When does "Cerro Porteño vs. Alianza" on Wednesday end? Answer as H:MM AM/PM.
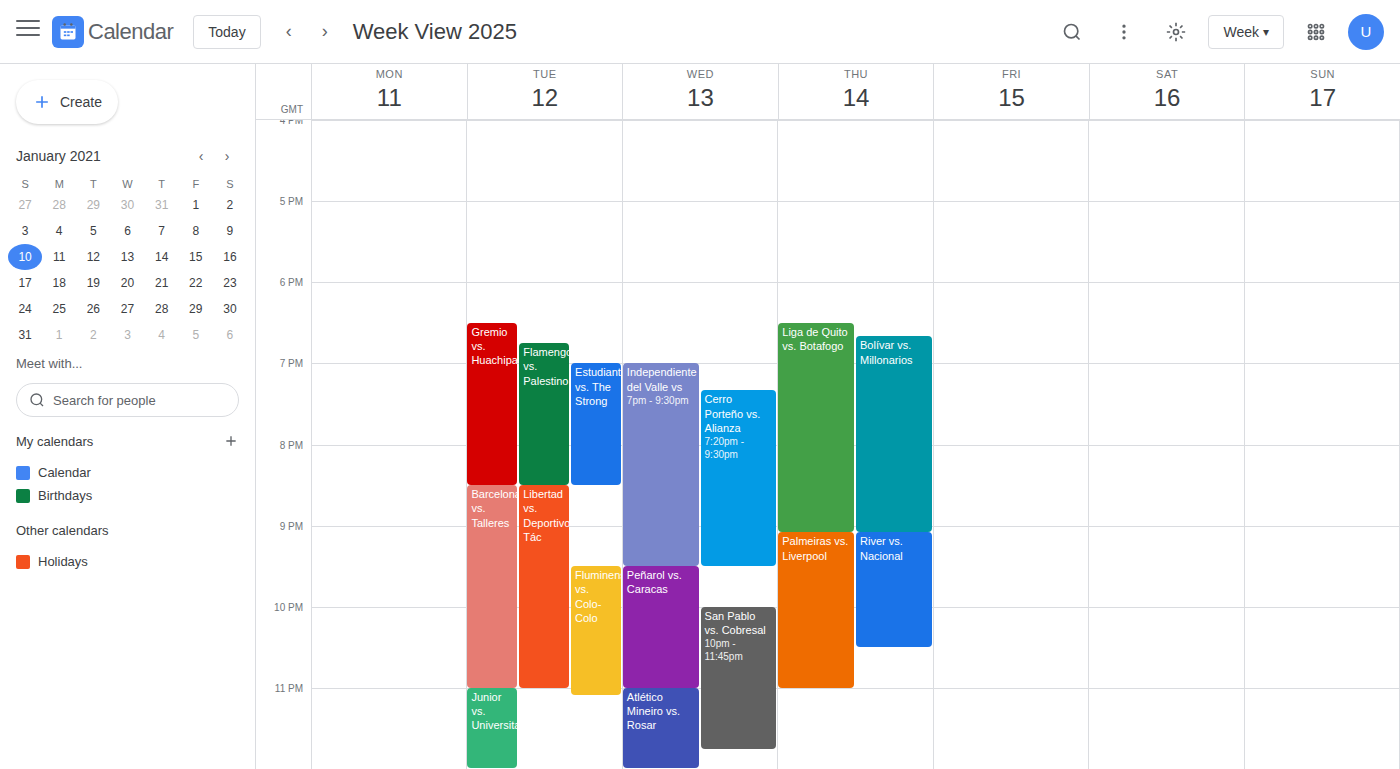
9:30 PM